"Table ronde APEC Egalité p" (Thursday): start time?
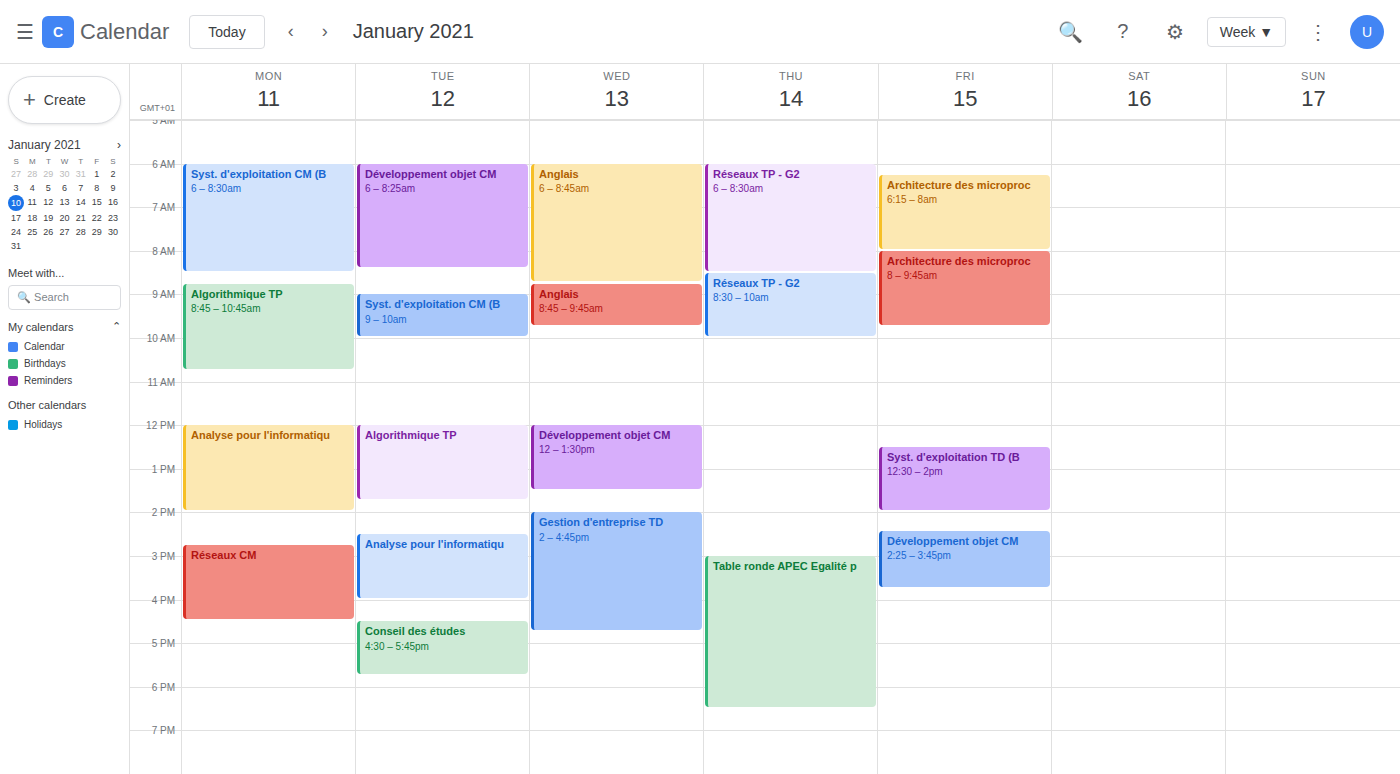
3:00 PM